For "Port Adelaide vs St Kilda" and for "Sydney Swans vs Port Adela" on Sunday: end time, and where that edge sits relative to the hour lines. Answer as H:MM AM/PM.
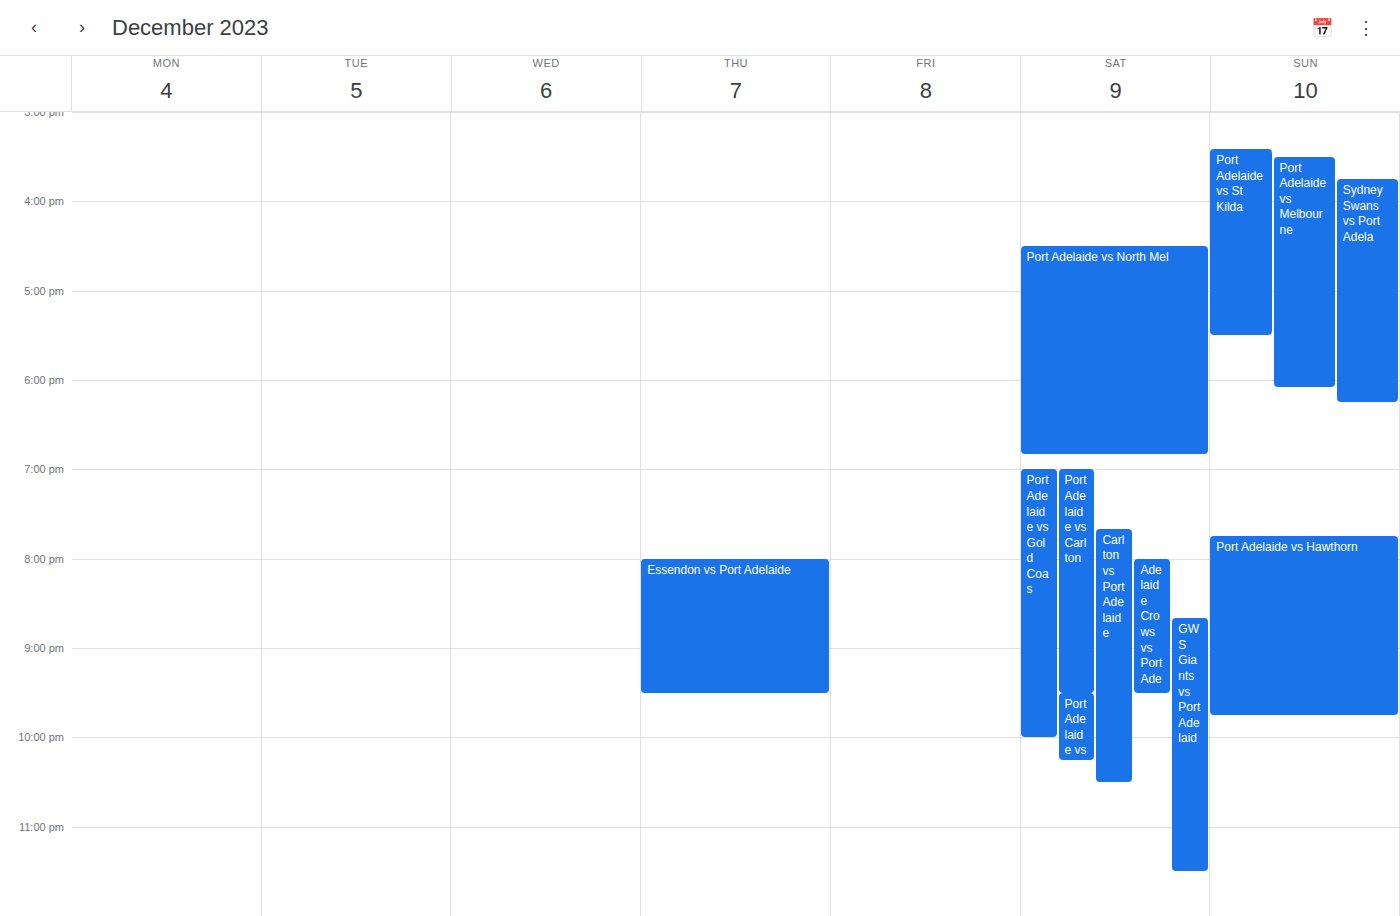
"Port Adelaide vs St Kilda": 5:30 PM, halfway between the 5 PM and 6 PM lines. "Sydney Swans vs Port Adela": 6:15 PM, neither: a quarter of the way from the 6 PM line to the 7 PM line.